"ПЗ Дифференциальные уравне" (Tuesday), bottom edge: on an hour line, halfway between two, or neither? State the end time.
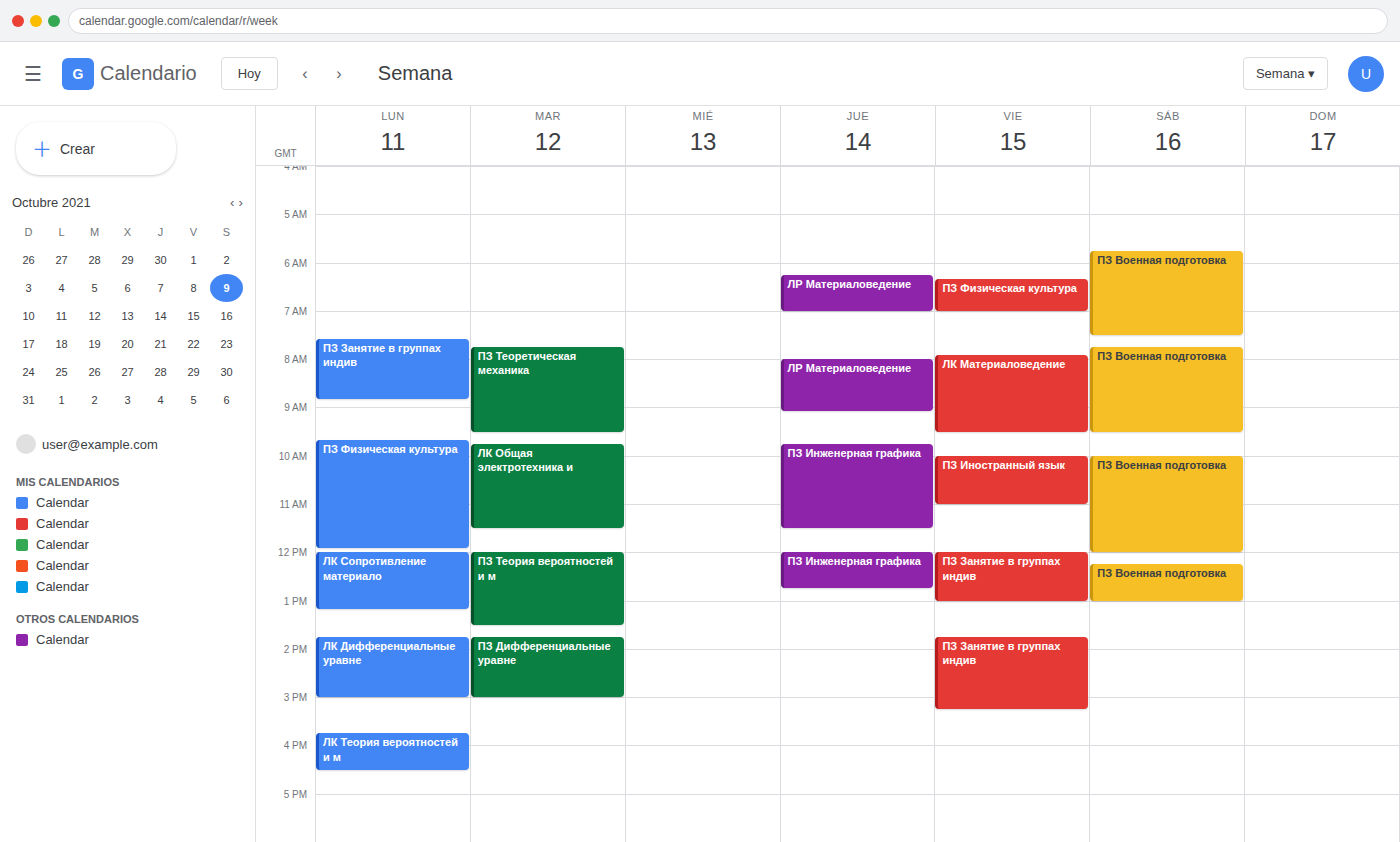
3:00 PM -- exactly on the 3 PM line.